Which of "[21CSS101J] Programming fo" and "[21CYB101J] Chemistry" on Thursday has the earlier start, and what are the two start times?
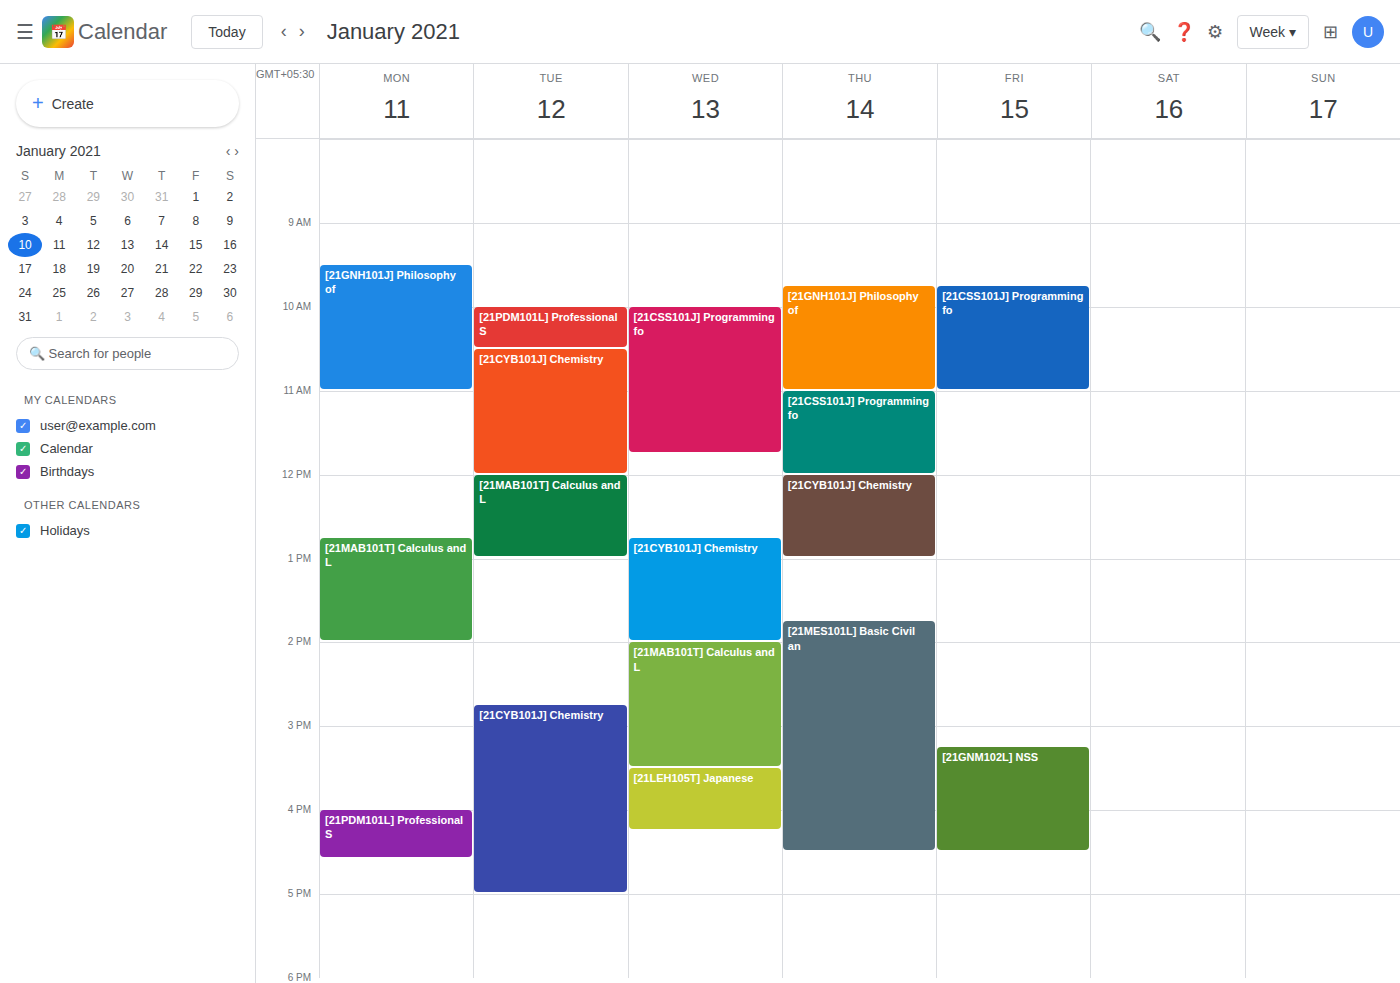
"[21CSS101J] Programming fo" 11:00 AM; "[21CYB101J] Chemistry" 12:00 PM.